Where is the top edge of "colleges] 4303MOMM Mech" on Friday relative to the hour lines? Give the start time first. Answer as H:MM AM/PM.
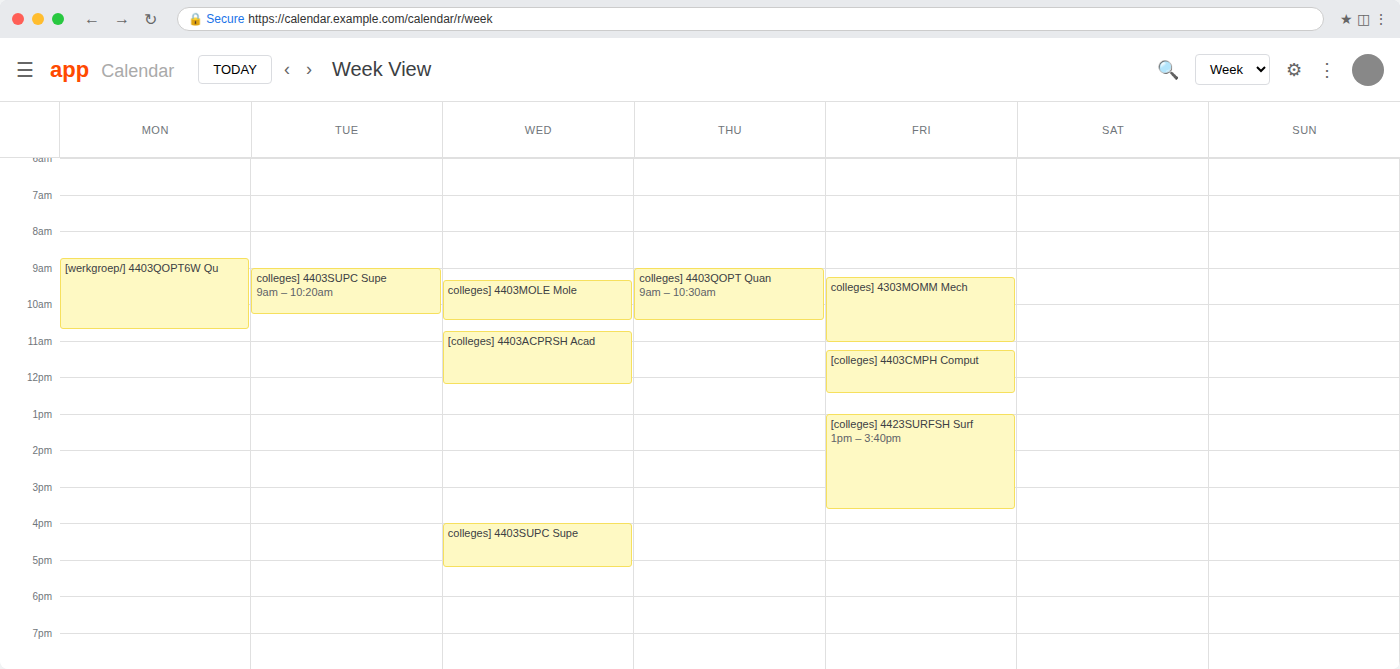
9:15 AM -- neither: a quarter of the way from the 9 AM line to the 10 AM line.